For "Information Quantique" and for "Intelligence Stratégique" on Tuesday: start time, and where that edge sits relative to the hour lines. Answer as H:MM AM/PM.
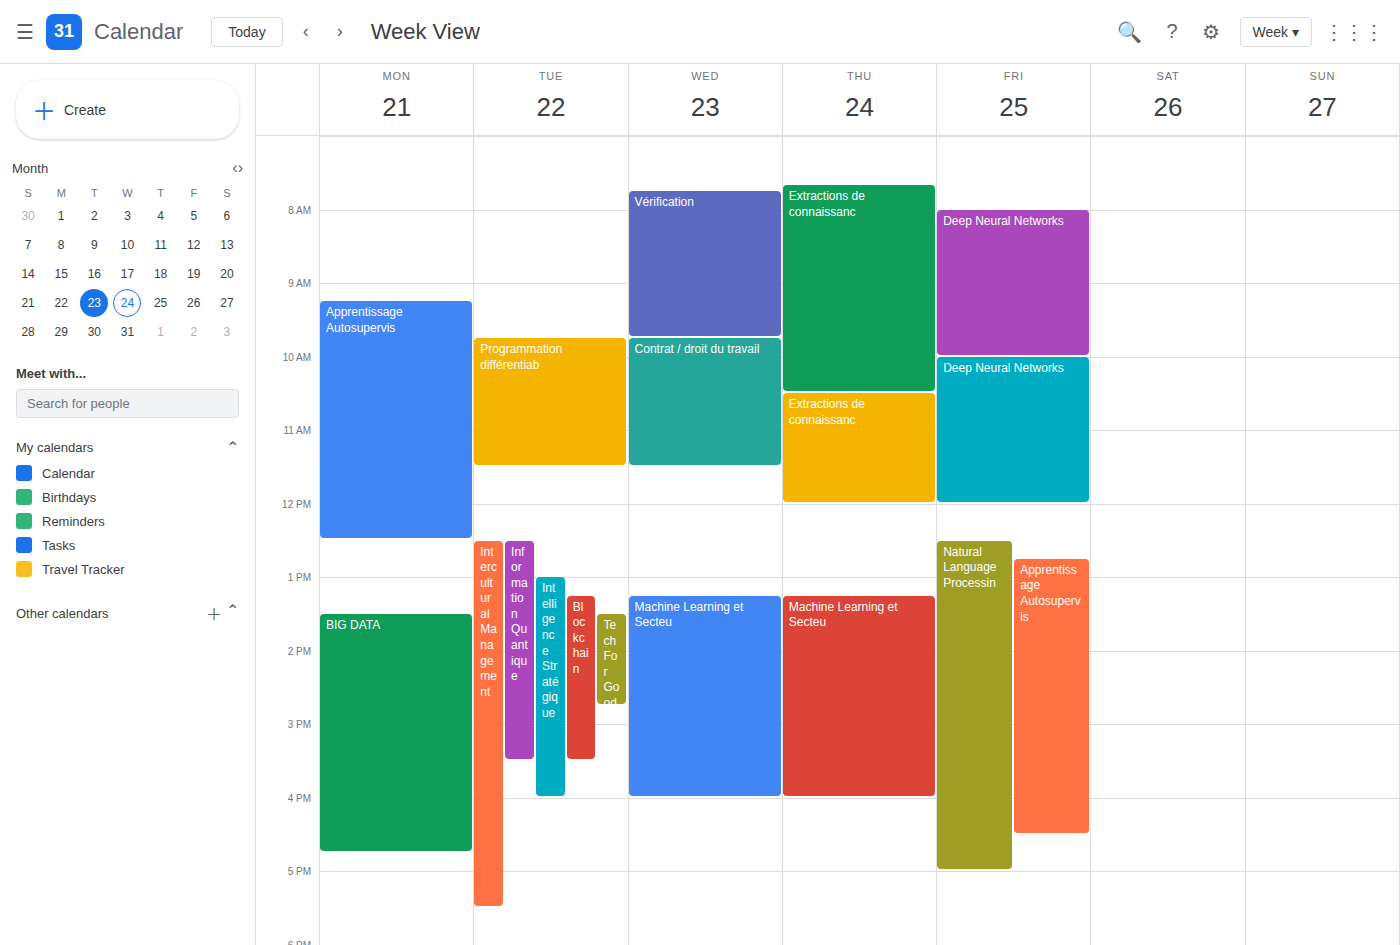
"Information Quantique": 12:30 PM, halfway between the 12 PM and 1 PM lines. "Intelligence Stratégique": 1:00 PM, exactly on the 1 PM line.